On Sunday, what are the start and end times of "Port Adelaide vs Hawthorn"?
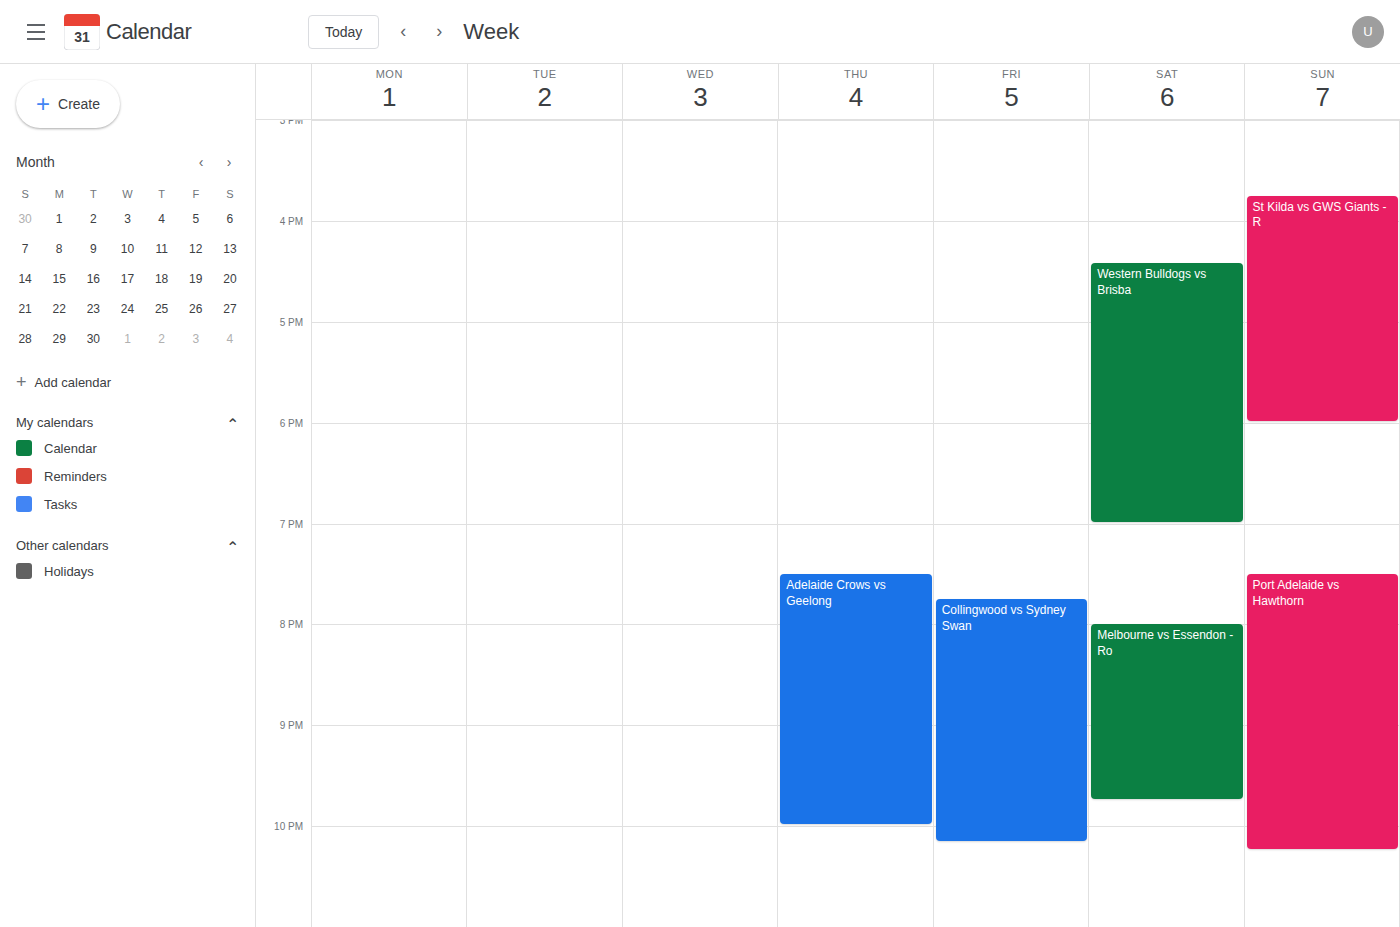
7:30 PM to 10:15 PM